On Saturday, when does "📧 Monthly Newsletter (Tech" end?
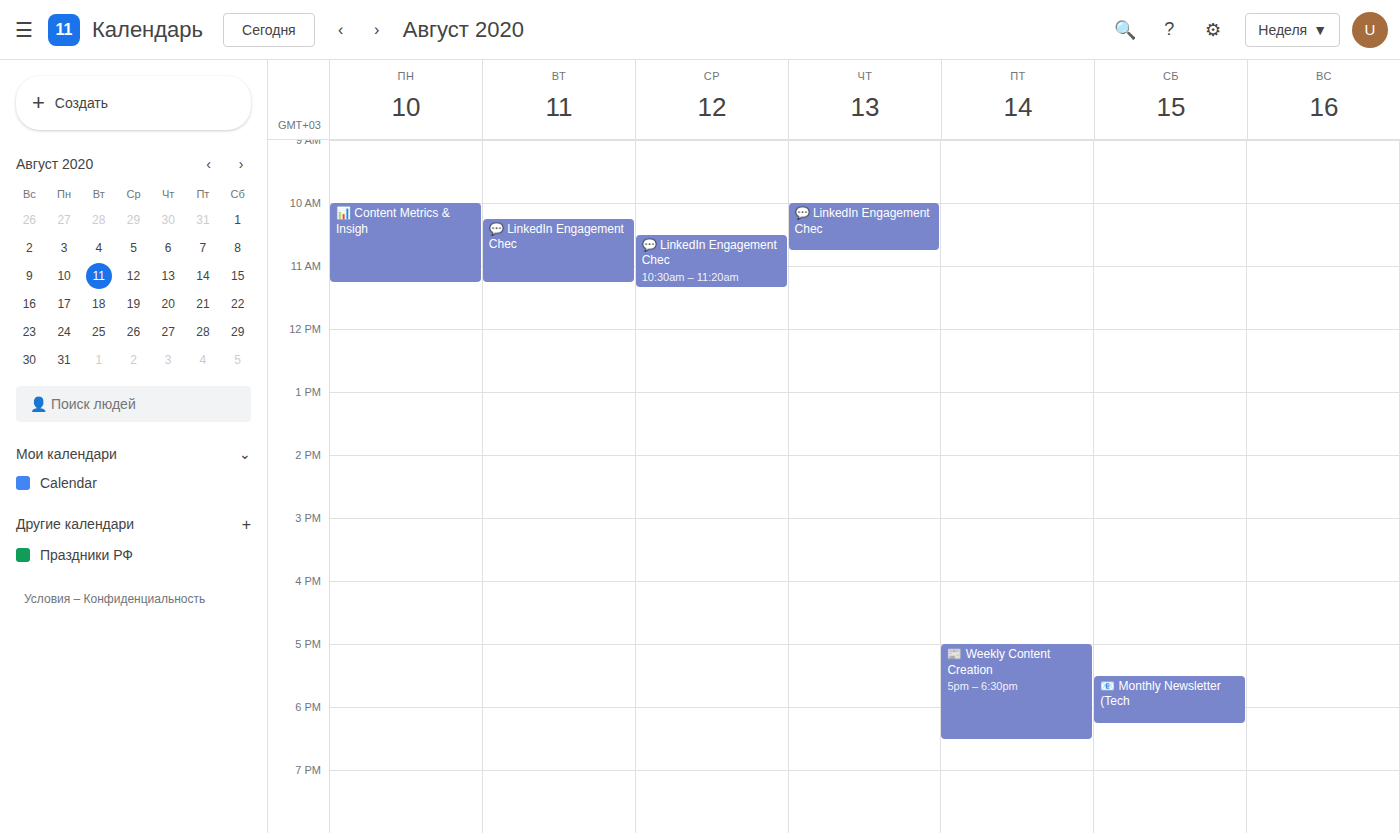
6:15 PM